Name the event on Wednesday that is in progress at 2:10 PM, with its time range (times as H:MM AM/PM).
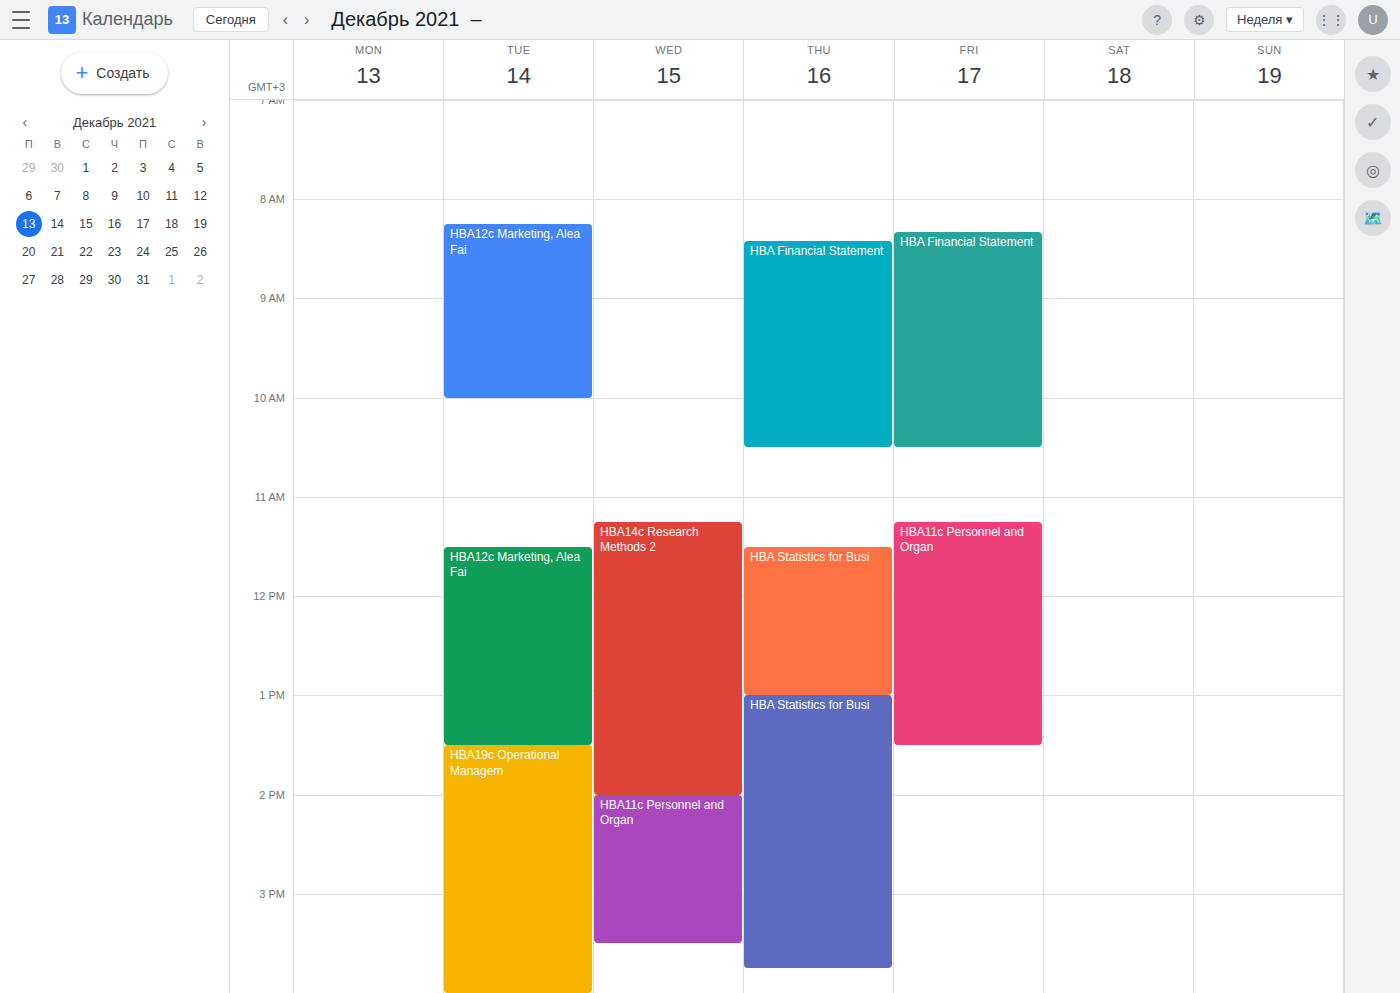
"HBA11c Personnel and Organ", 2:00 PM to 3:30 PM